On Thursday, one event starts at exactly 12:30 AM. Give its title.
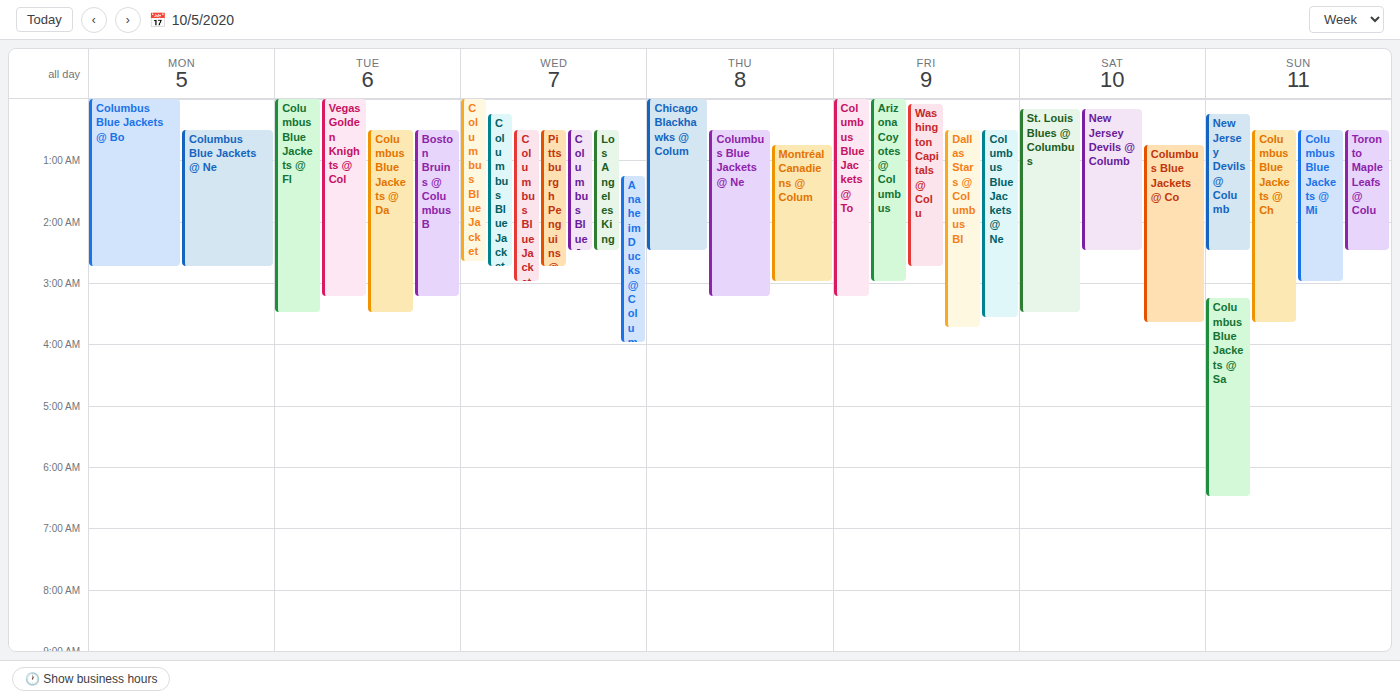
"Columbus Blue Jackets @ Ne"